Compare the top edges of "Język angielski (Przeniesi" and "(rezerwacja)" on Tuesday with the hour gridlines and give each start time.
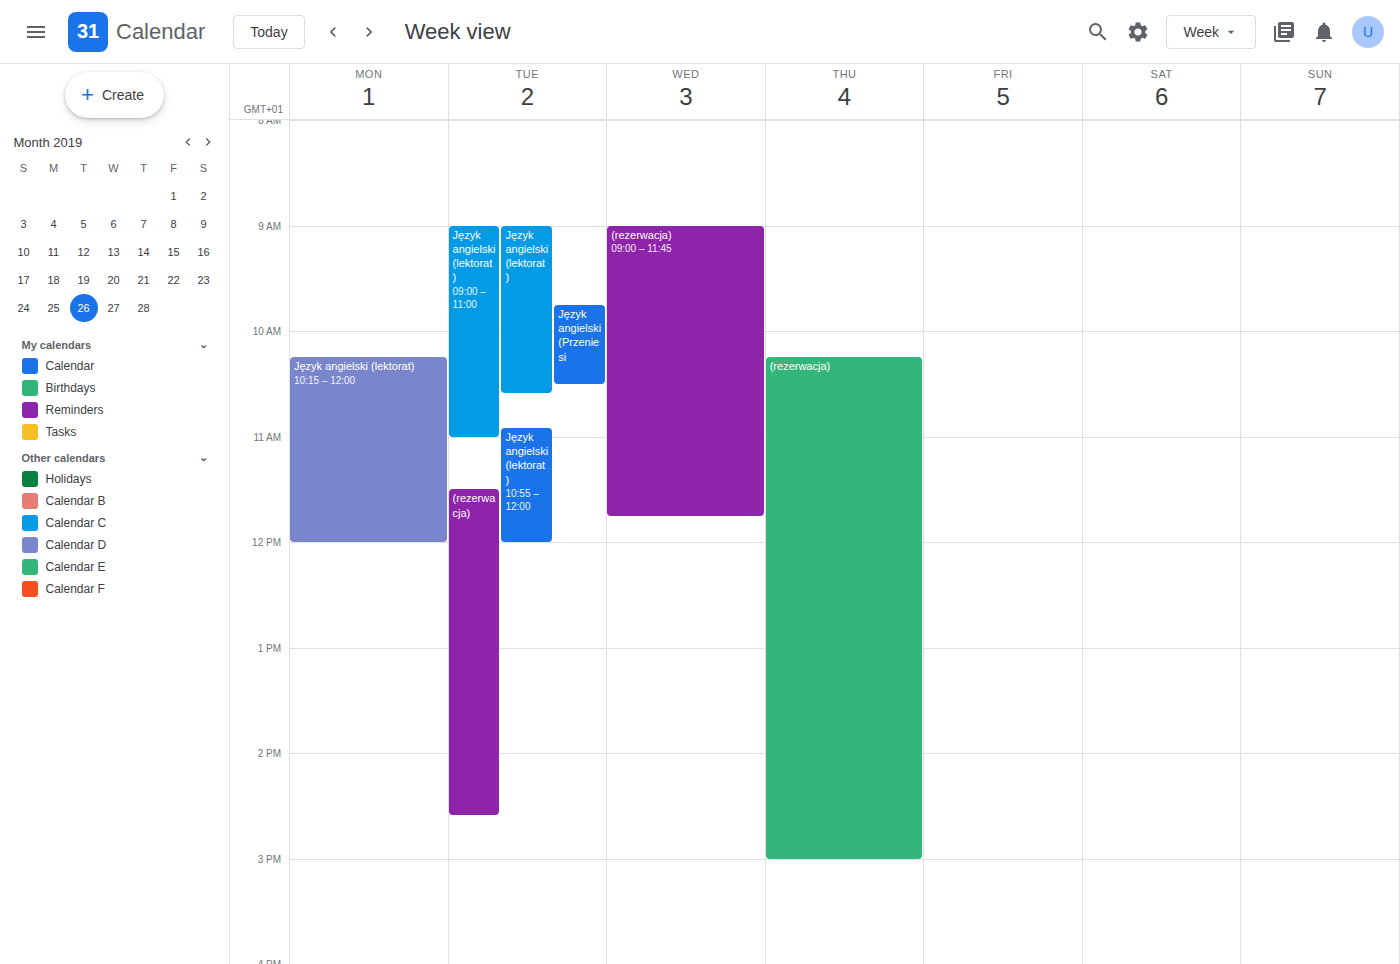
"Język angielski (Przeniesi": 09:45, neither: three quarters of the way from the 09:00 line to the 10:00 line. "(rezerwacja)": 11:30, halfway between the 11:00 and 12:00 lines.